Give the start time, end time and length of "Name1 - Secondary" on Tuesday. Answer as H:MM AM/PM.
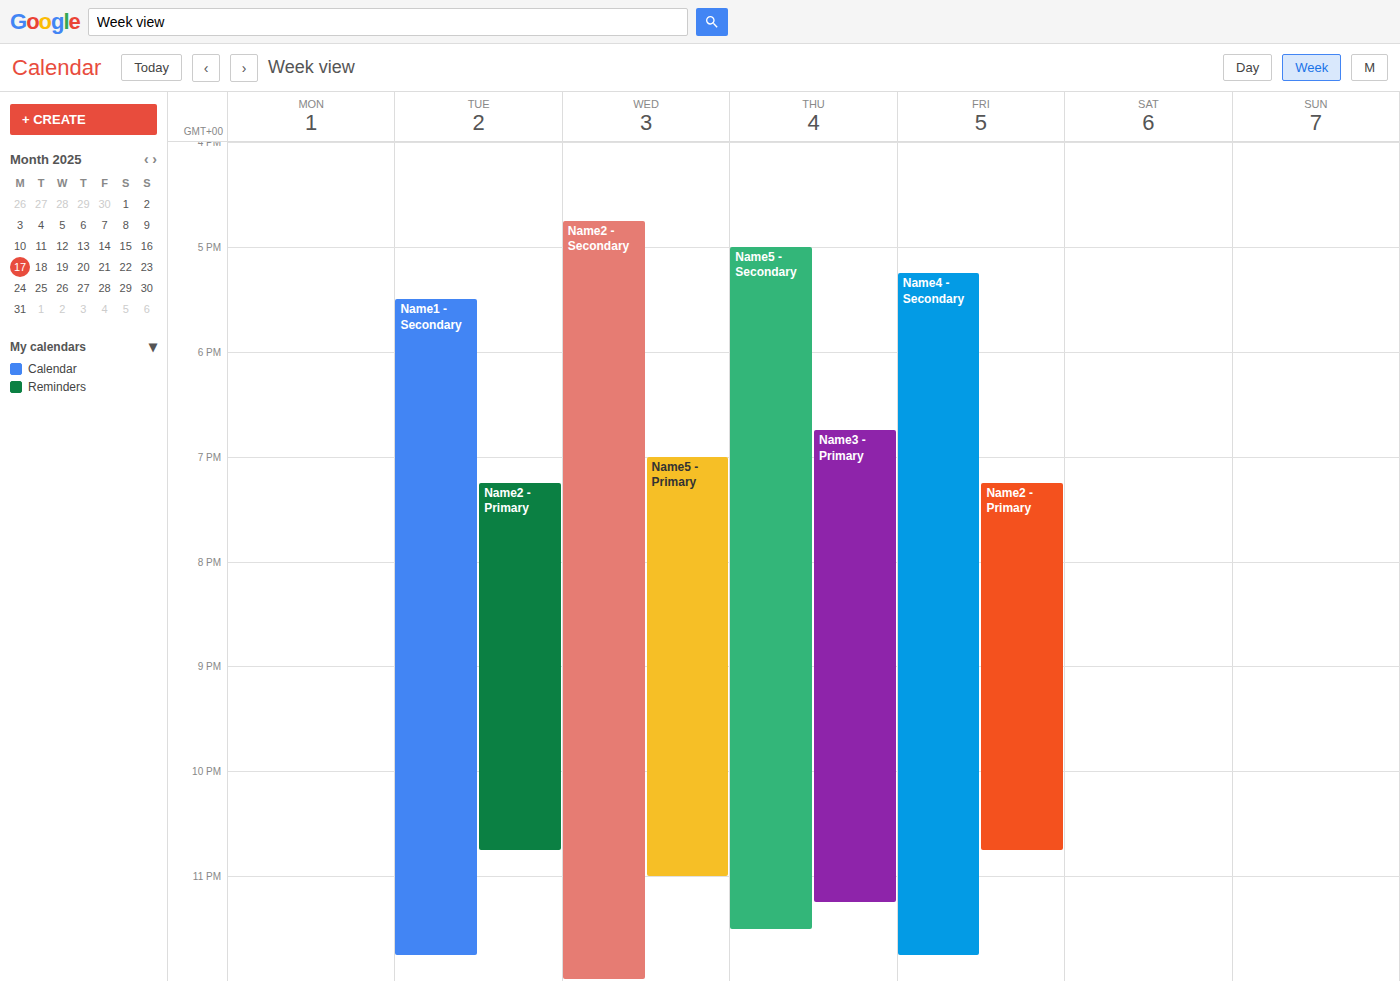
5:30 PM to 11:45 PM, 6 hours 15 minutes